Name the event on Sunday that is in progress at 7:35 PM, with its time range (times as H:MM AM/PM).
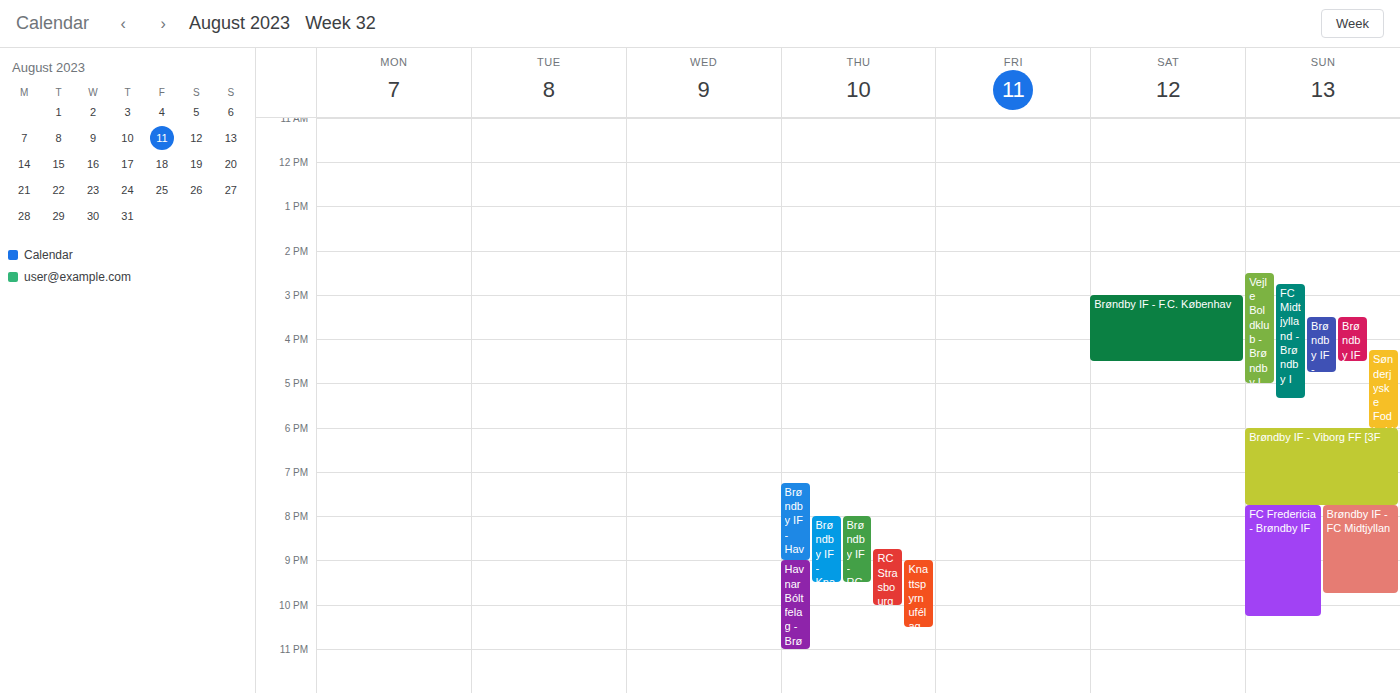
"Brøndby IF - Viborg FF [3F", 6:00 PM to 7:45 PM